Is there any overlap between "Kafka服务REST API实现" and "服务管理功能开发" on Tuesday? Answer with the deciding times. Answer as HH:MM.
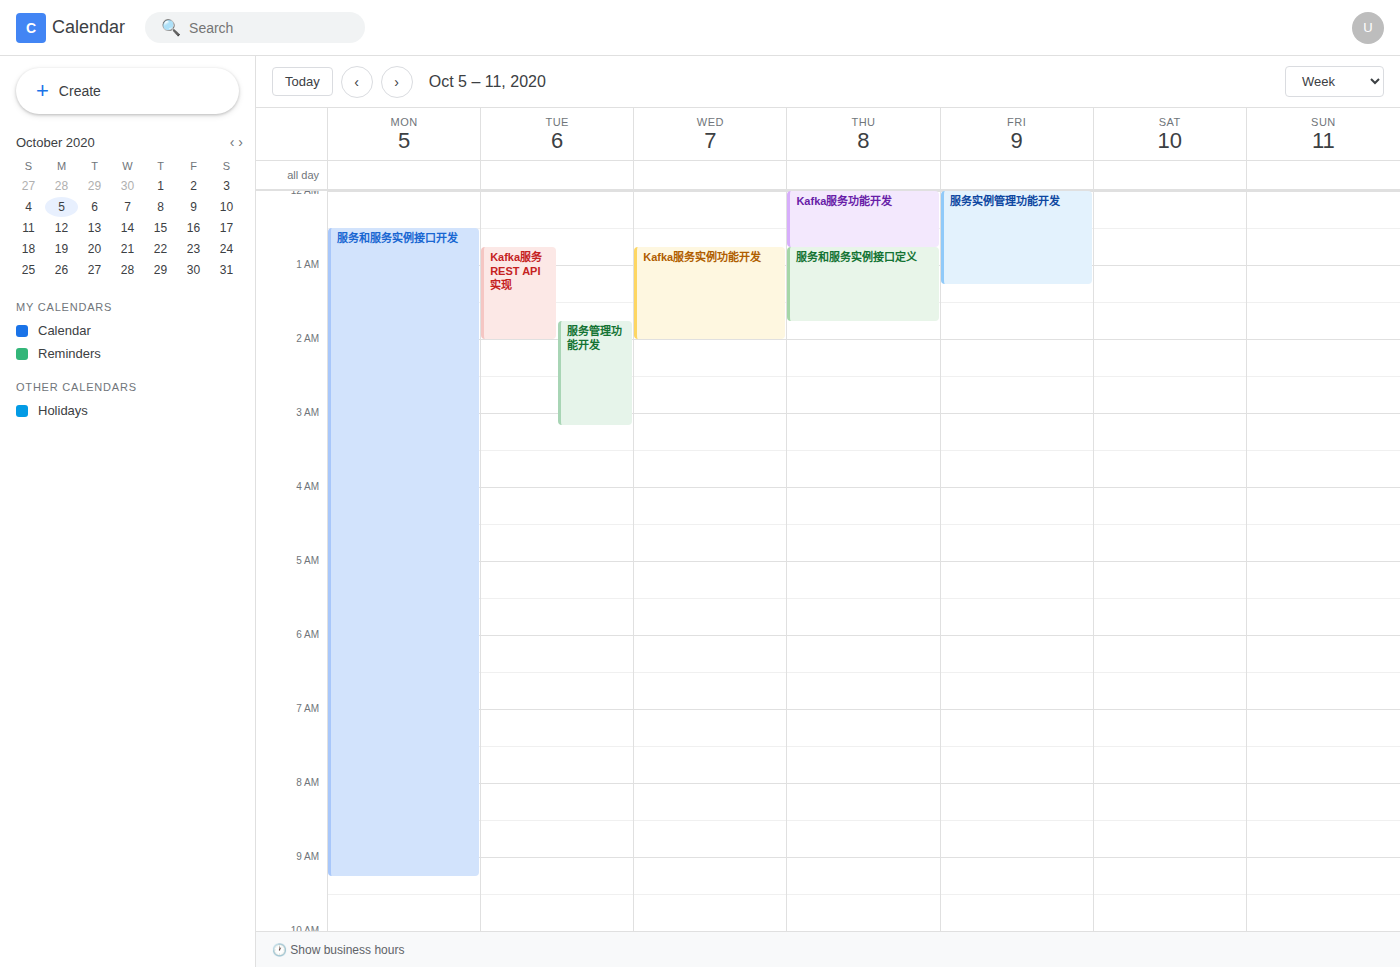
"服务管理功能开发" starts at 01:45, before "Kafka服务REST API实现" ends at 02:00 -- they overlap.